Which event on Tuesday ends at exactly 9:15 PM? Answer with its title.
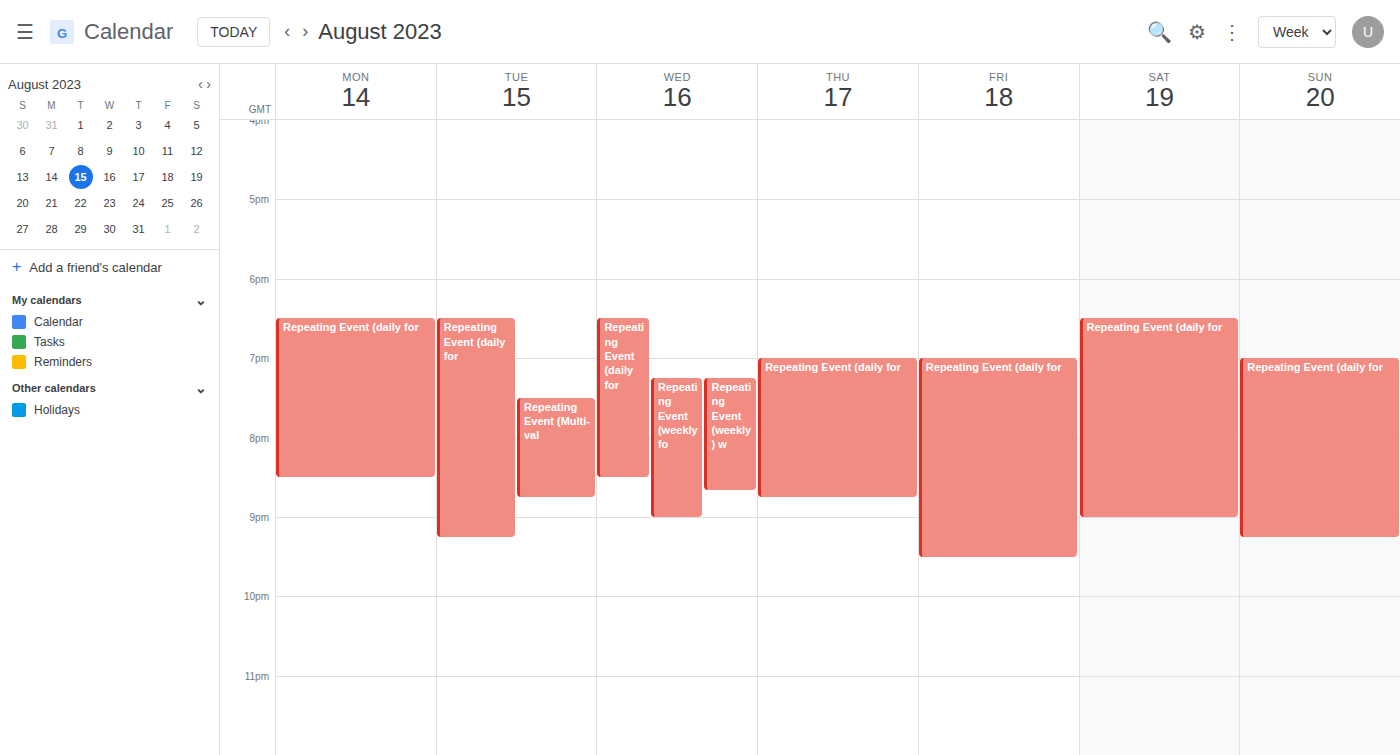
"Repeating Event (daily for"